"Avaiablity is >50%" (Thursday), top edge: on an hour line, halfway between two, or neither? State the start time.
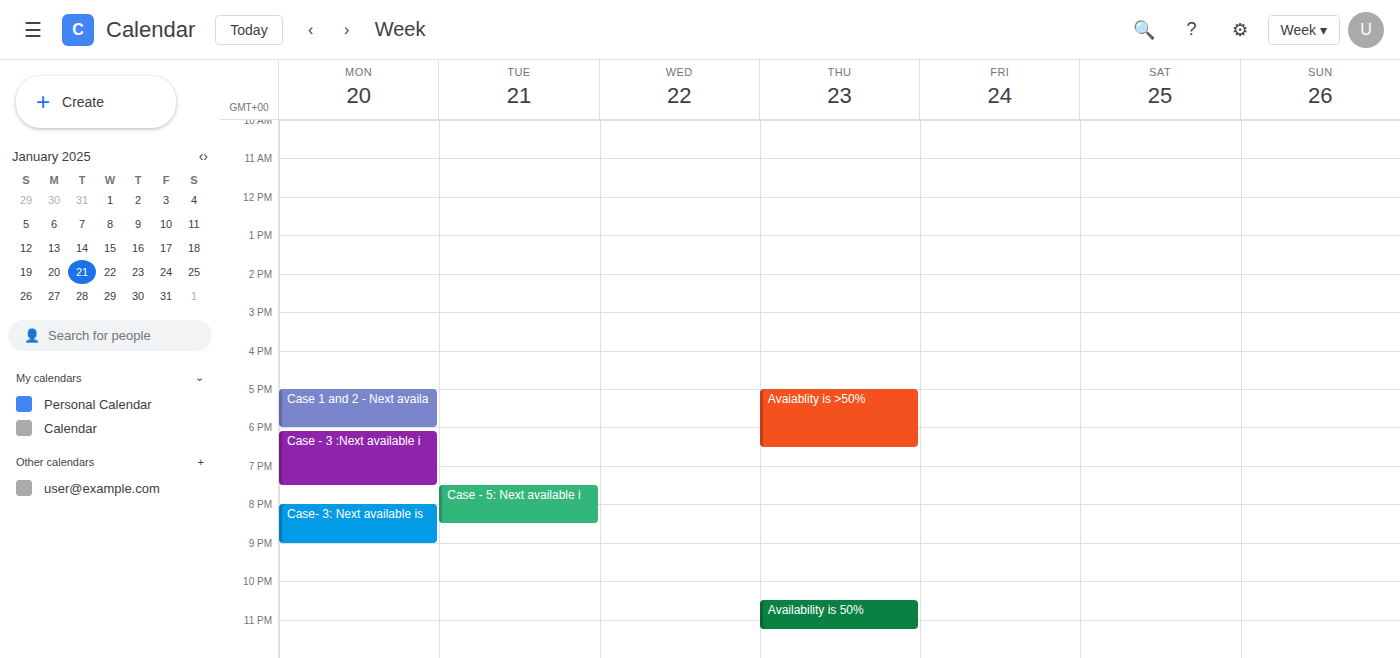
5:00 PM -- exactly on the 5 PM line.